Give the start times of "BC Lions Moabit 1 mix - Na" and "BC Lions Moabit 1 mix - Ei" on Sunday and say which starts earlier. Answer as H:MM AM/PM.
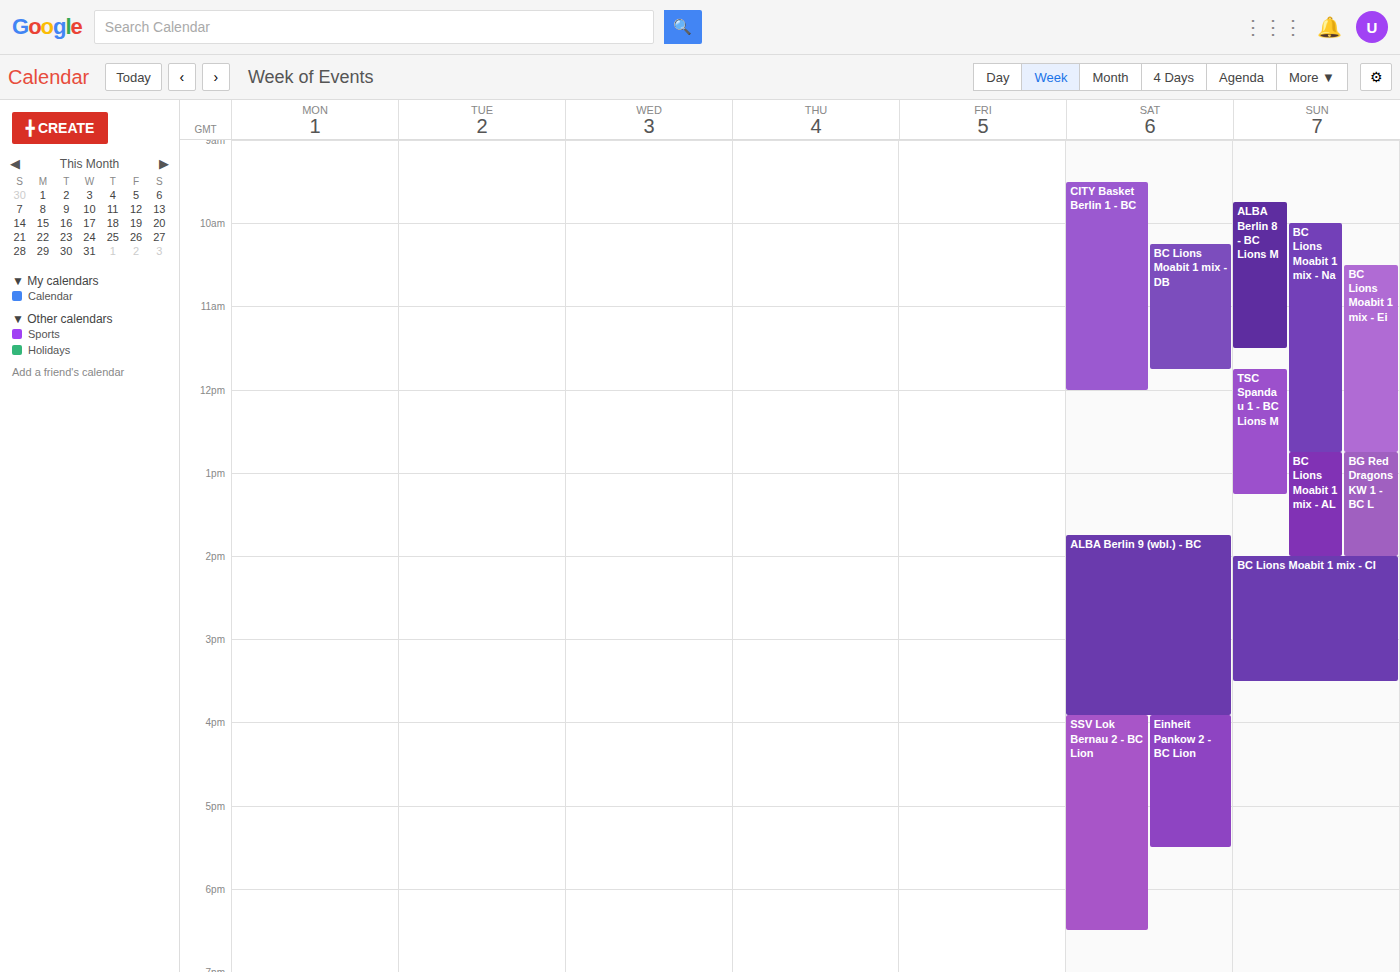
"BC Lions Moabit 1 mix - Na" 10:00 AM; "BC Lions Moabit 1 mix - Ei" 10:30 AM.